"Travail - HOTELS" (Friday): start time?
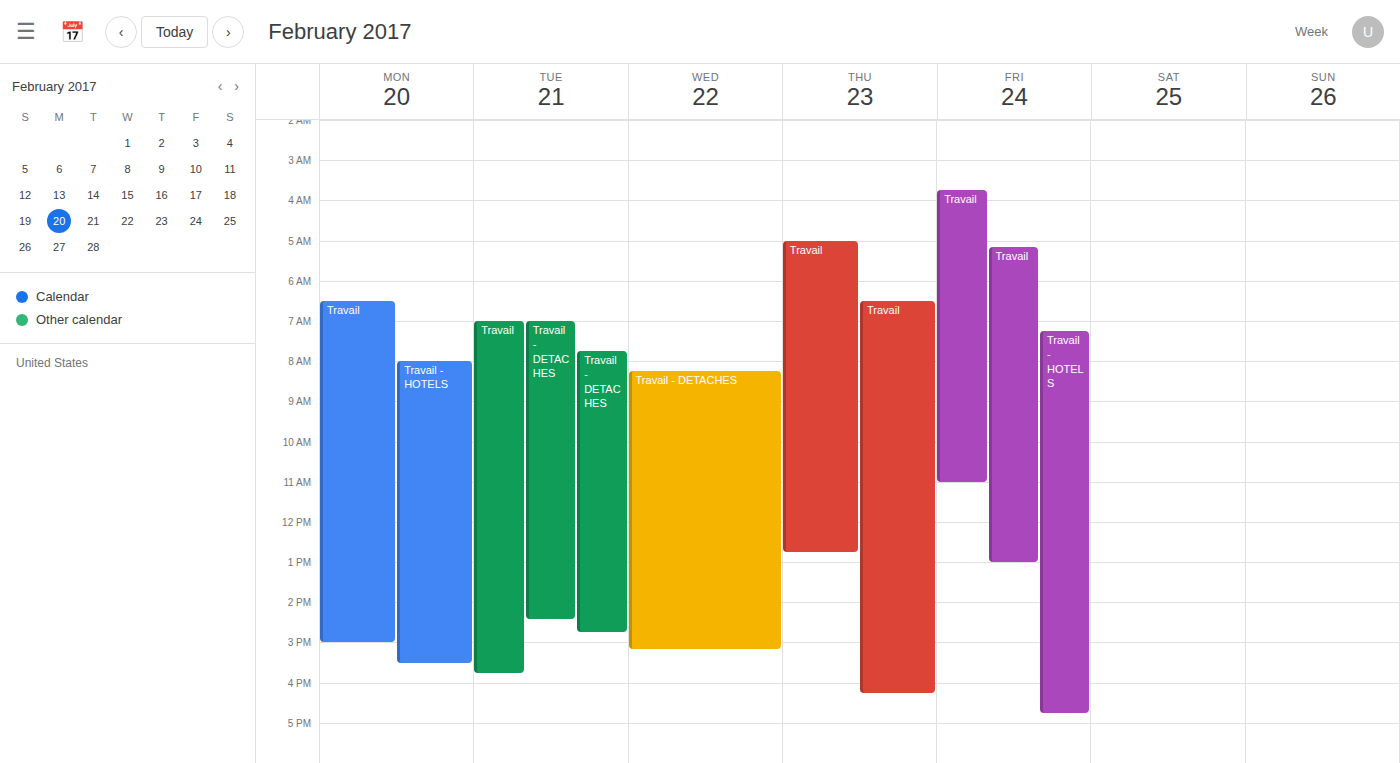
07:15